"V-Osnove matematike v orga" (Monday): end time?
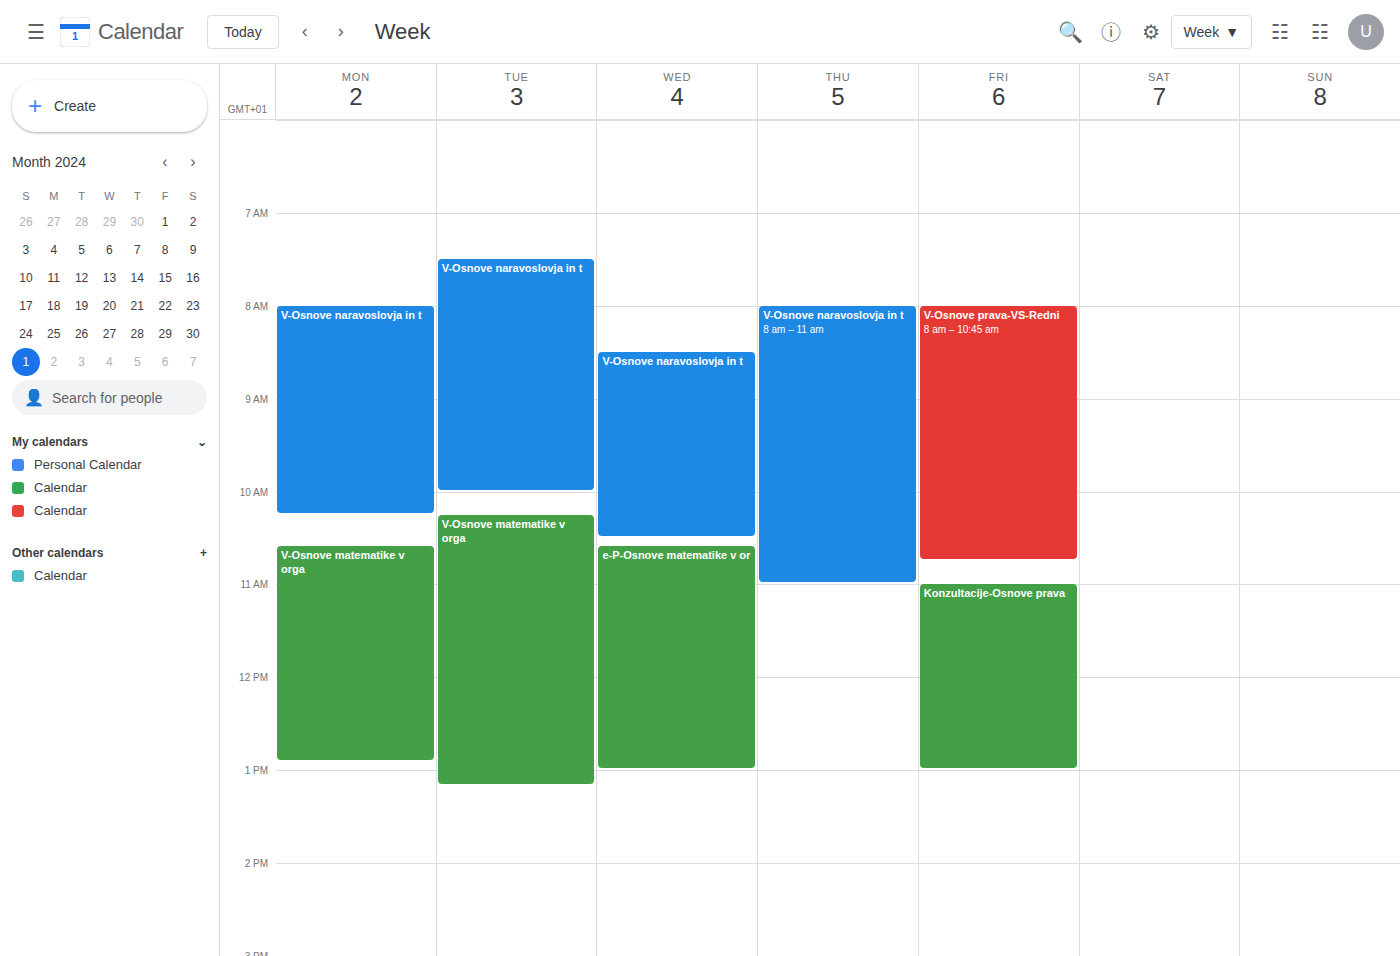
12:55